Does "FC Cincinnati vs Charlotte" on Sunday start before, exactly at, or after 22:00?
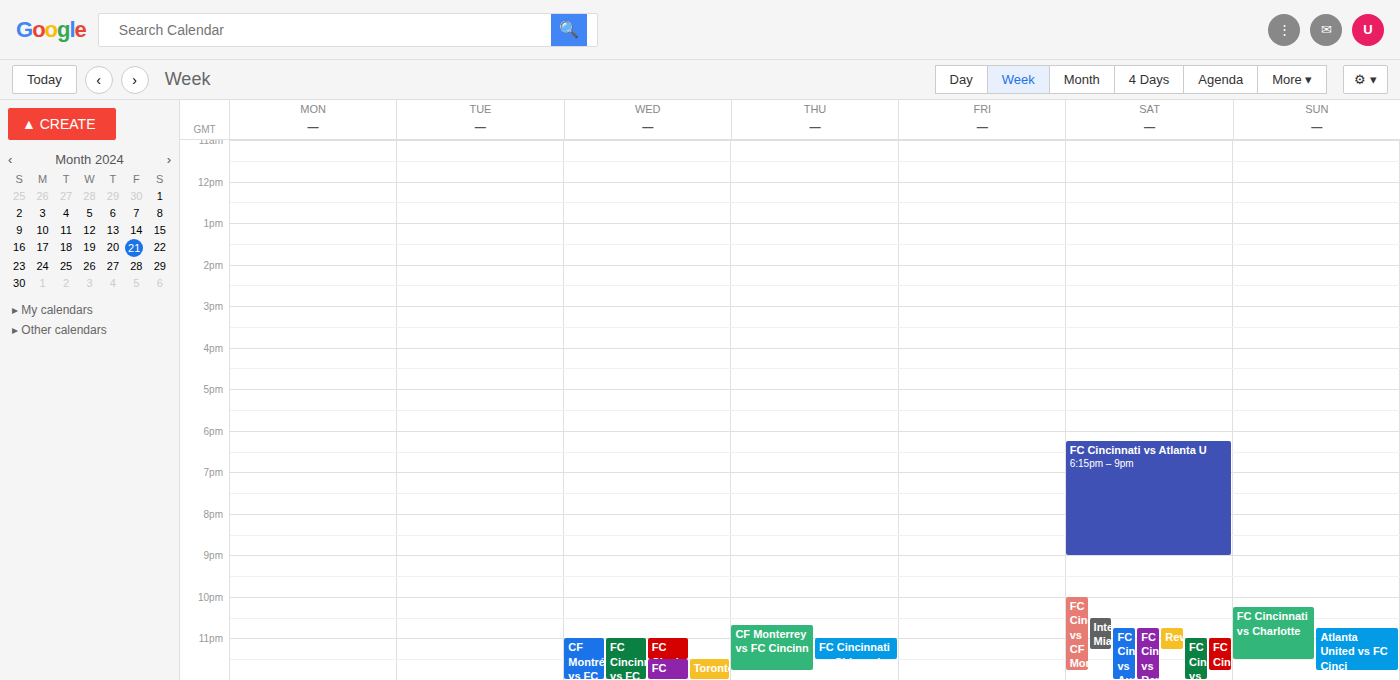
22:15 -- after 22:00, 15 minutes below the 22:00 line.